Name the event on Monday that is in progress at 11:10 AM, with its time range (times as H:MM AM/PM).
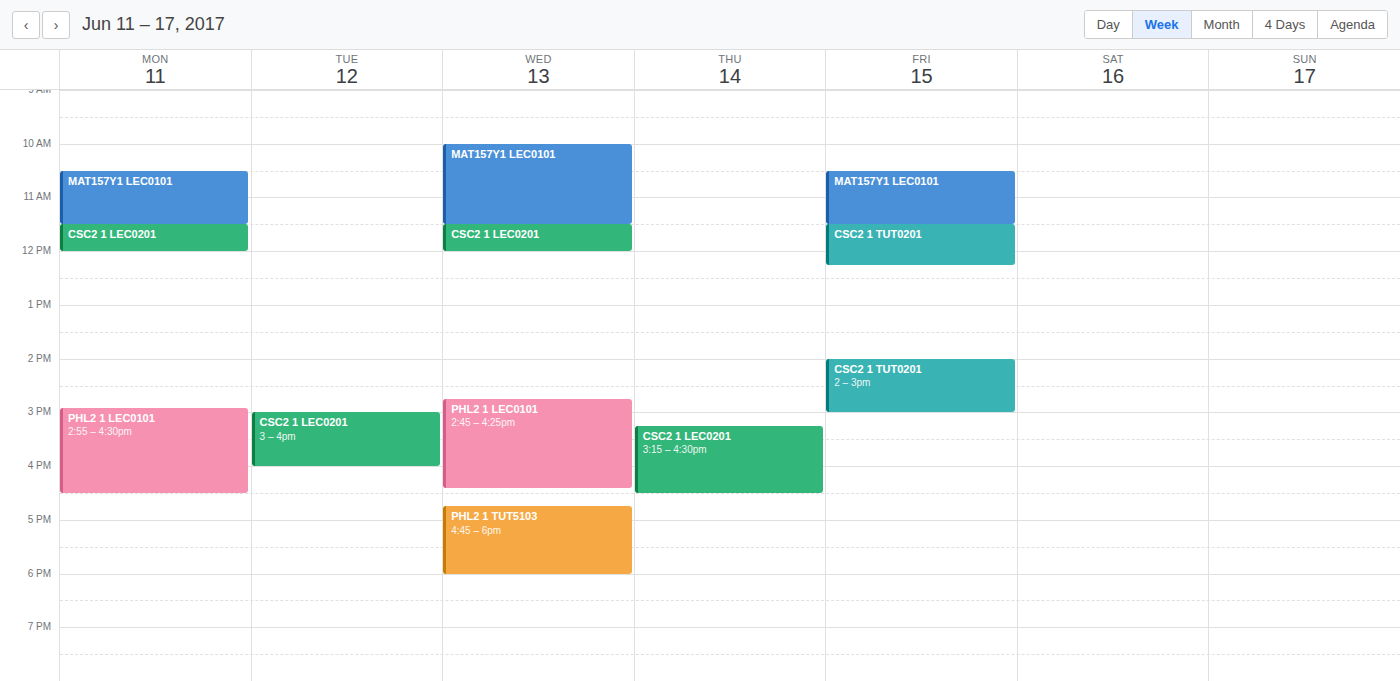
"MAT157Y1 LEC0101", 10:30 AM to 11:30 AM